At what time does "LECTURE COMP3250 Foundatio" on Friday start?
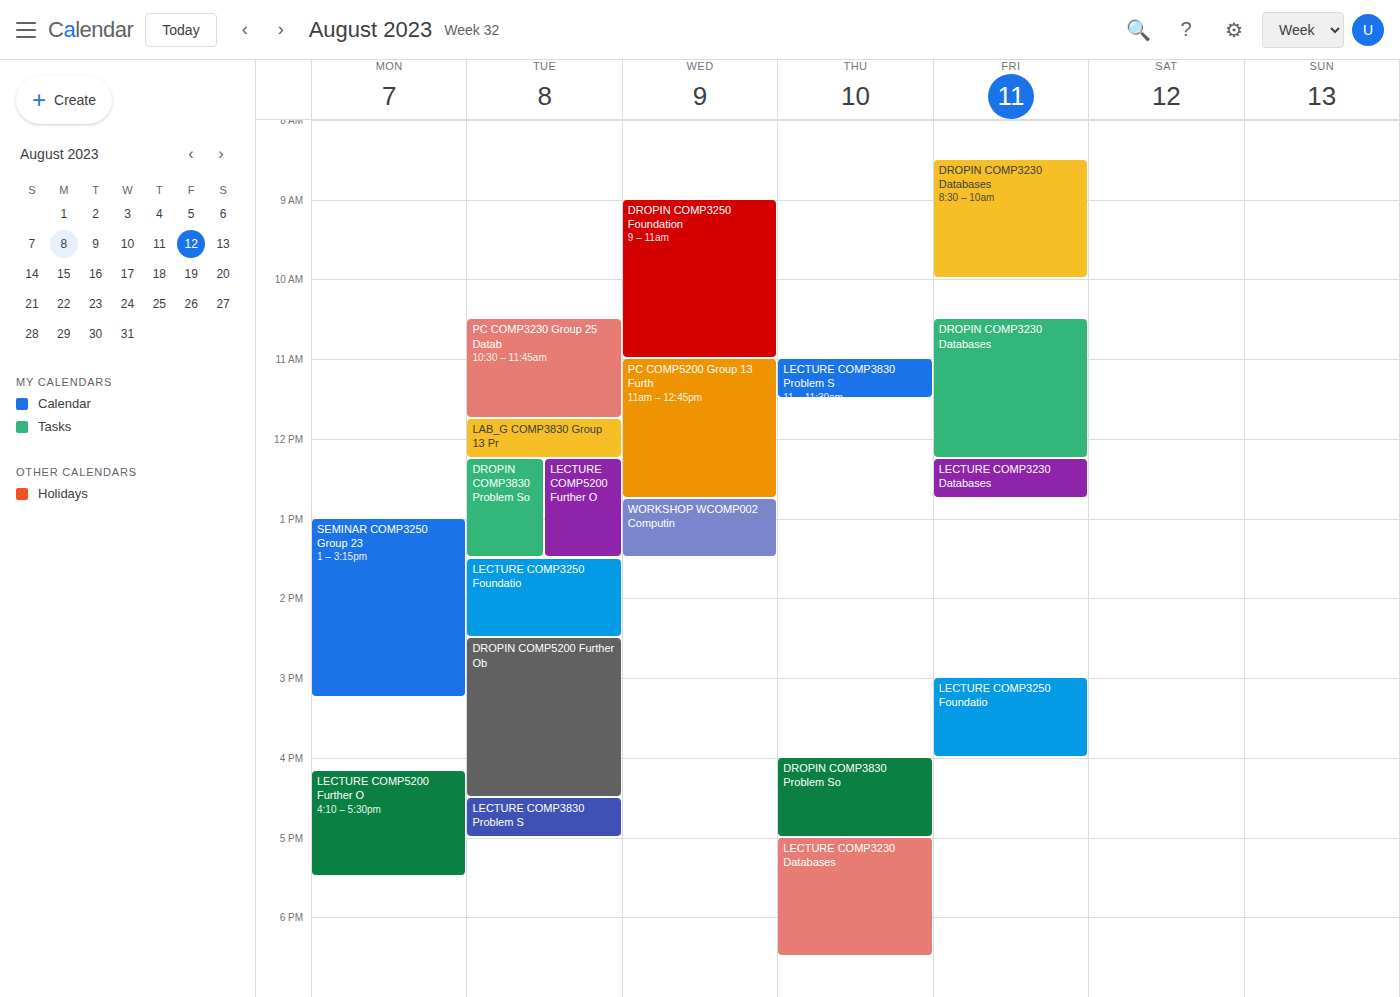
3:00 PM